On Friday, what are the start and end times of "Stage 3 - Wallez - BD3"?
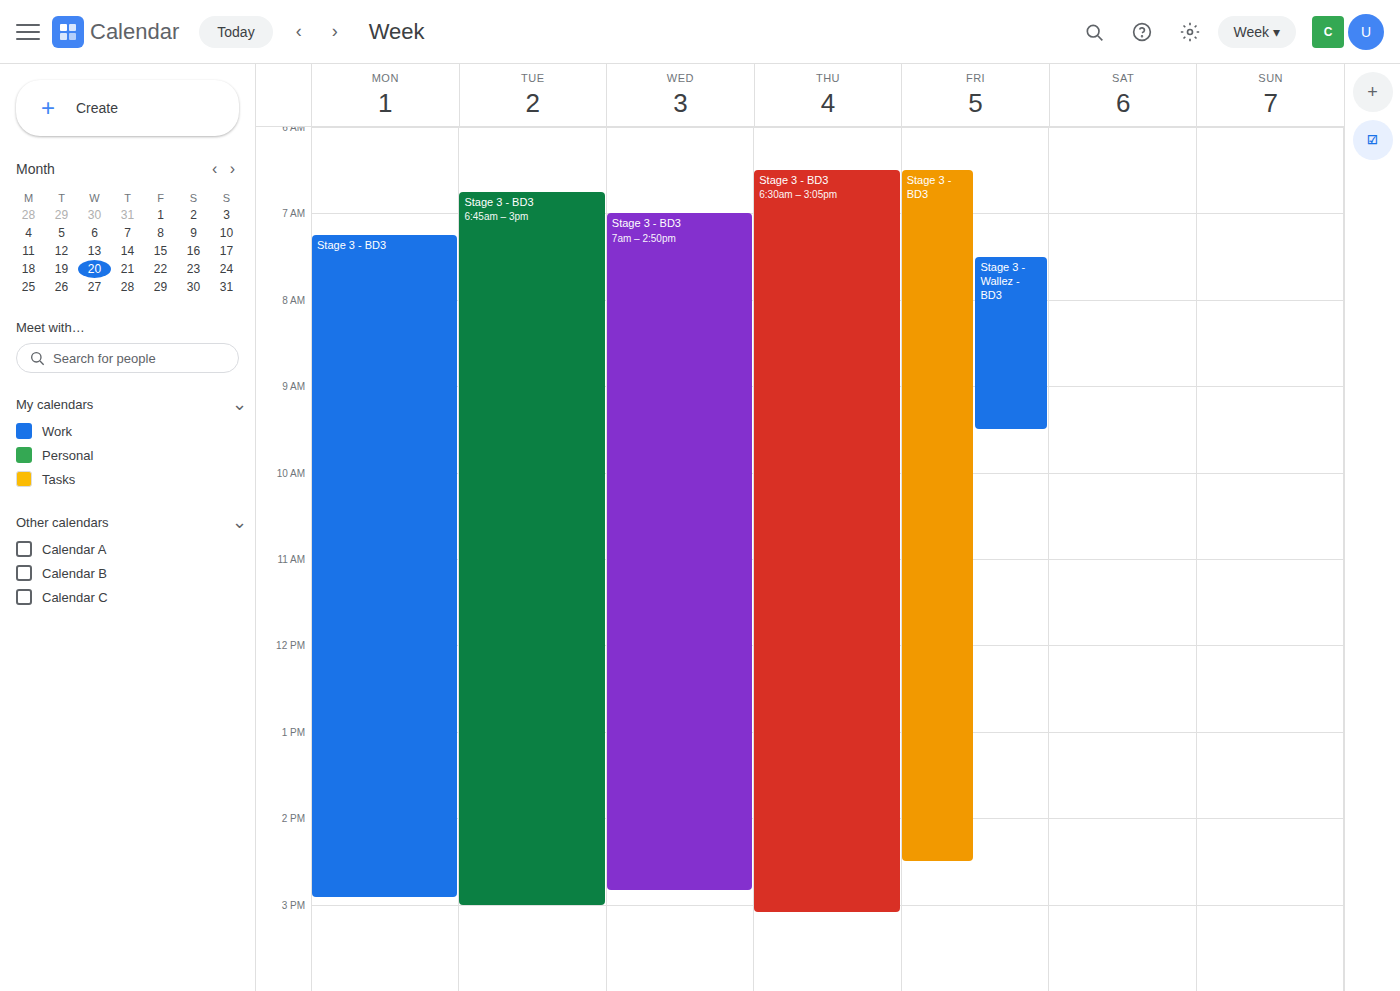
7:30 AM to 9:30 AM